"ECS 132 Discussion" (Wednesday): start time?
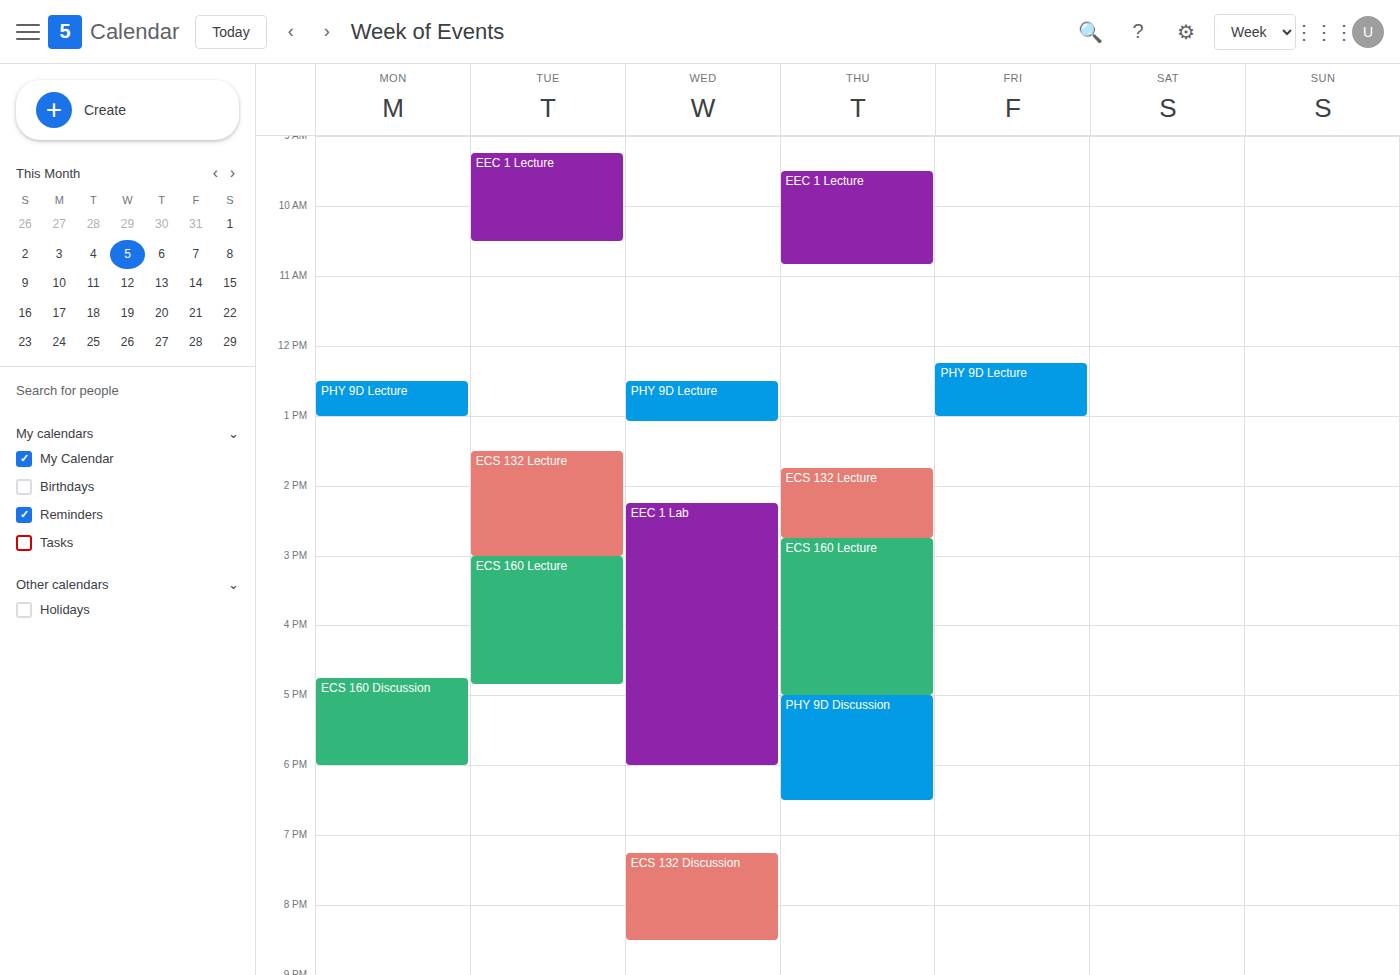
19:15